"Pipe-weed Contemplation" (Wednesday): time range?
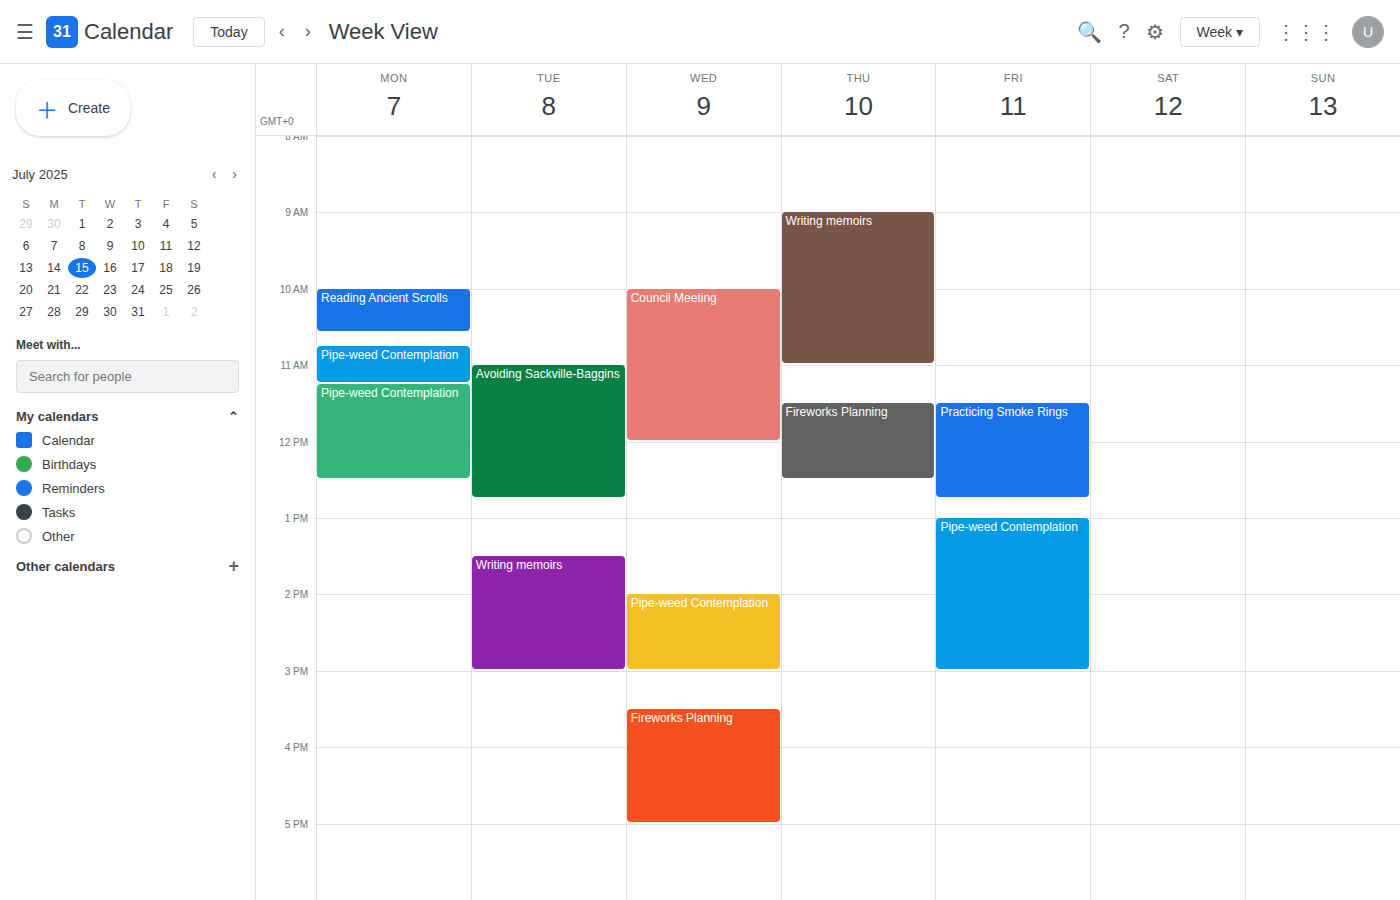
2:00 PM to 3:00 PM